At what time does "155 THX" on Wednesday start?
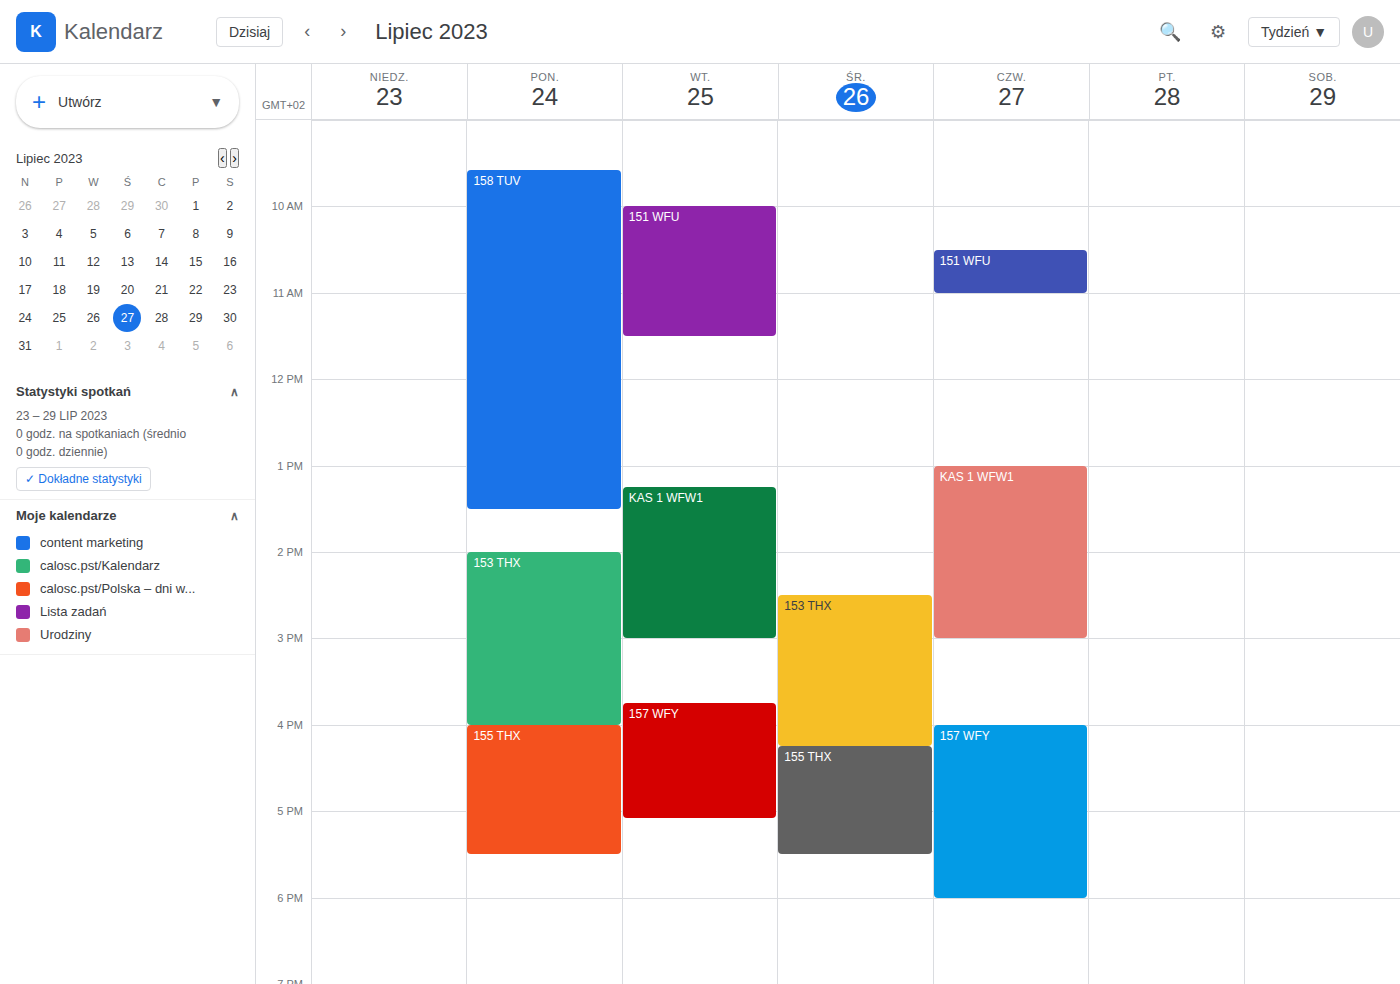
16:15